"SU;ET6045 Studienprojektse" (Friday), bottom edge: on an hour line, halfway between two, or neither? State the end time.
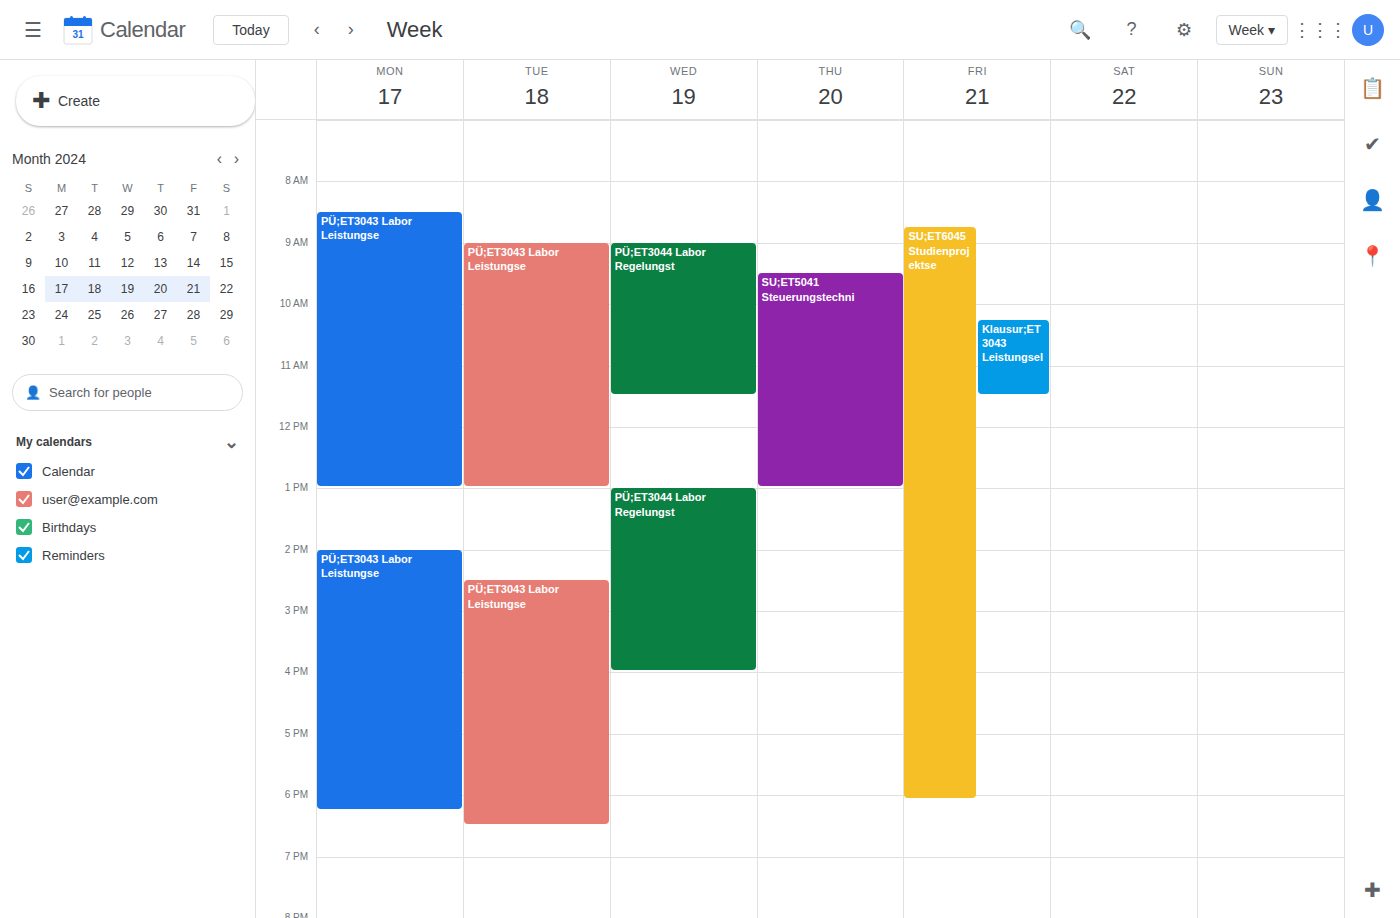
6:05 PM -- neither: 5 minutes below the 6 PM line and 55 minutes above the 7 PM line.